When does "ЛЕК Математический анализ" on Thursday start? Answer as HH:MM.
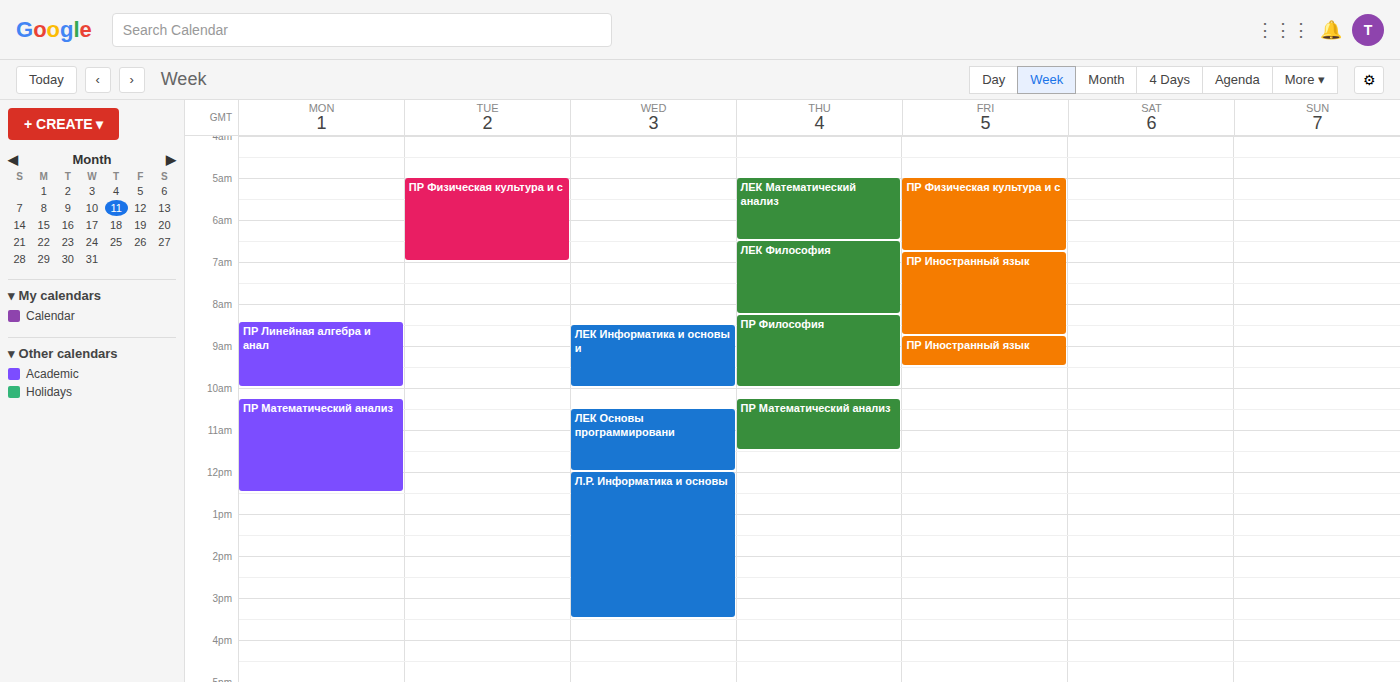
05:00